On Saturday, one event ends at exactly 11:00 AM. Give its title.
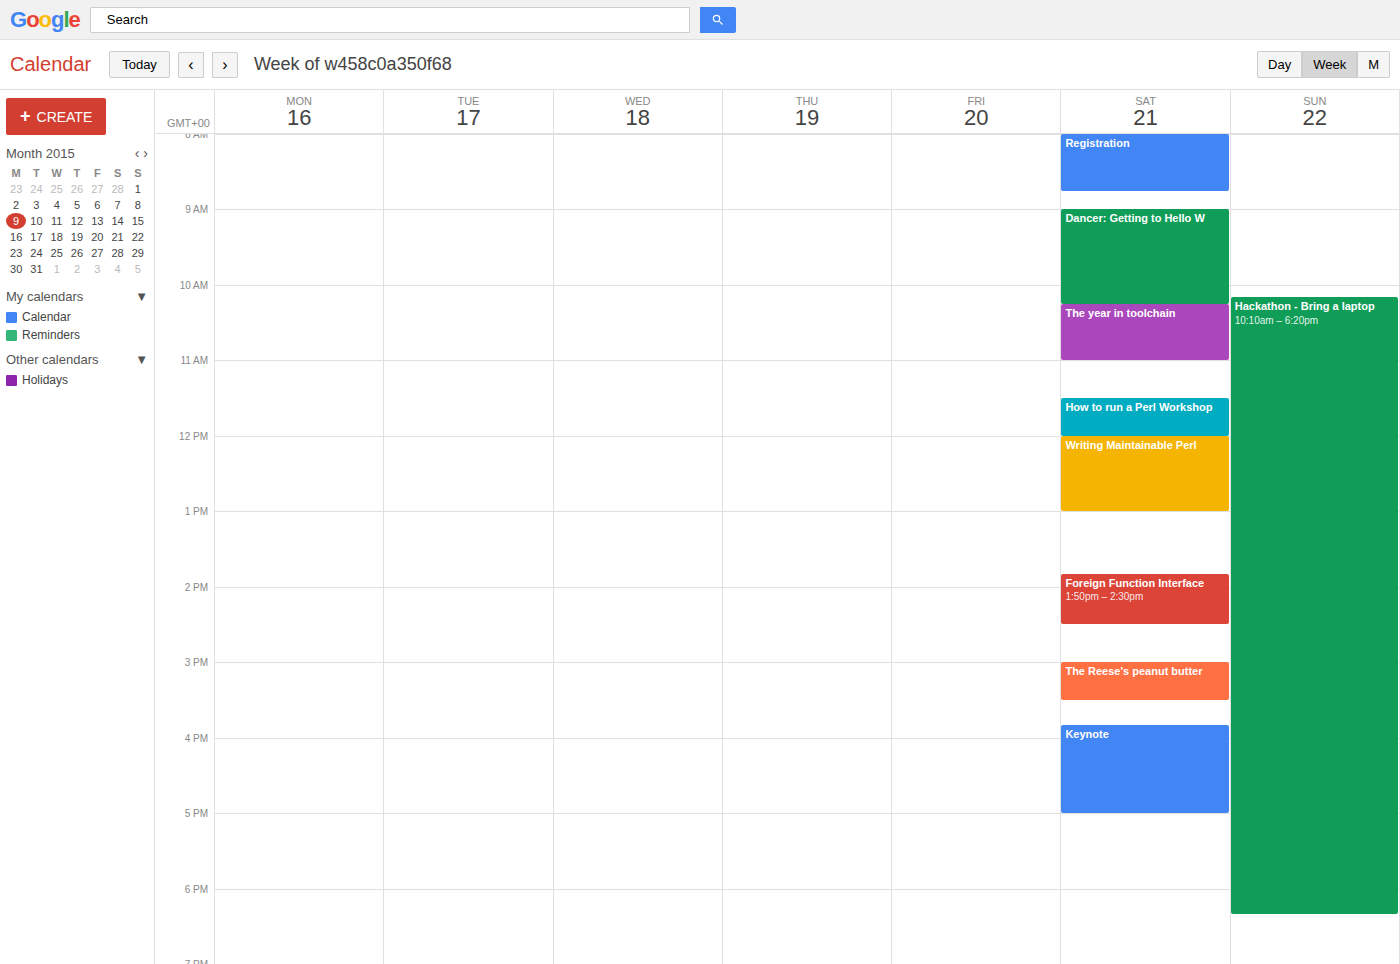
"The year in toolchain"